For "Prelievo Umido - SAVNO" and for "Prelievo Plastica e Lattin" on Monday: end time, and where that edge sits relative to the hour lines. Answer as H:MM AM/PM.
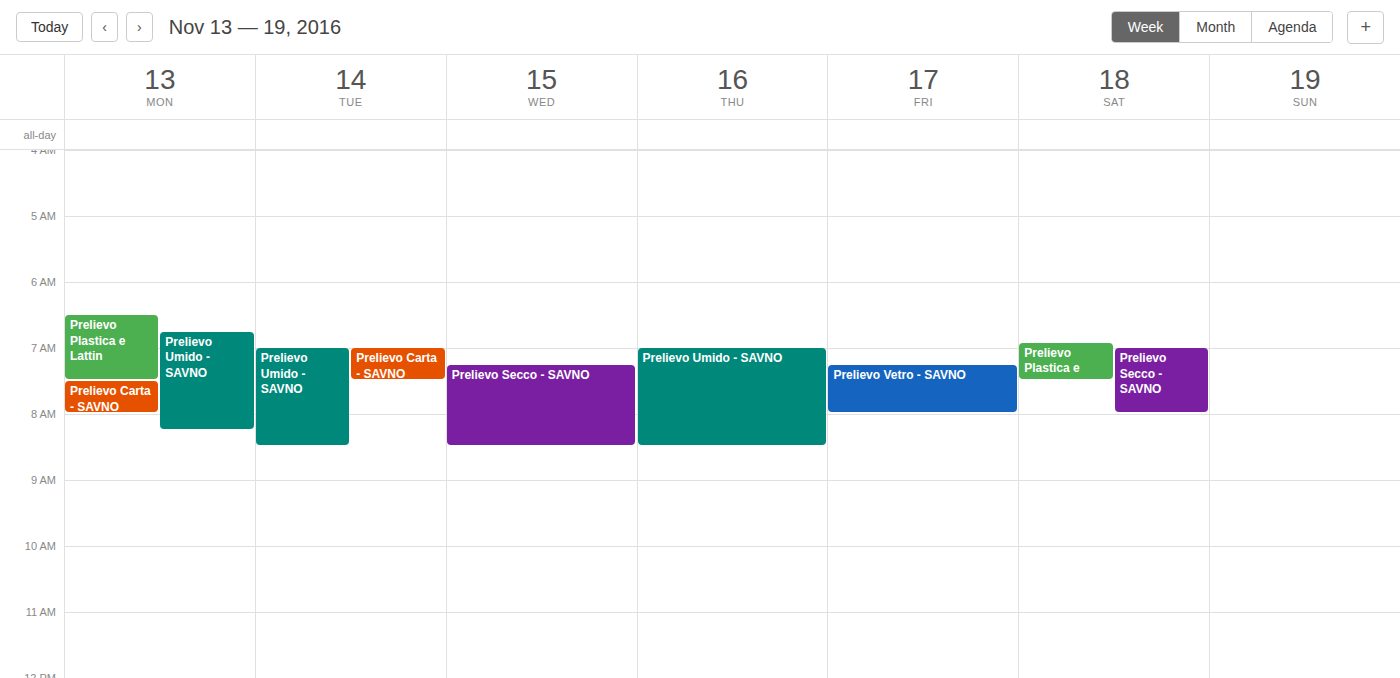
"Prelievo Umido - SAVNO": 8:15 AM, neither: a quarter of the way from the 8 AM line to the 9 AM line. "Prelievo Plastica e Lattin": 7:30 AM, halfway between the 7 AM and 8 AM lines.